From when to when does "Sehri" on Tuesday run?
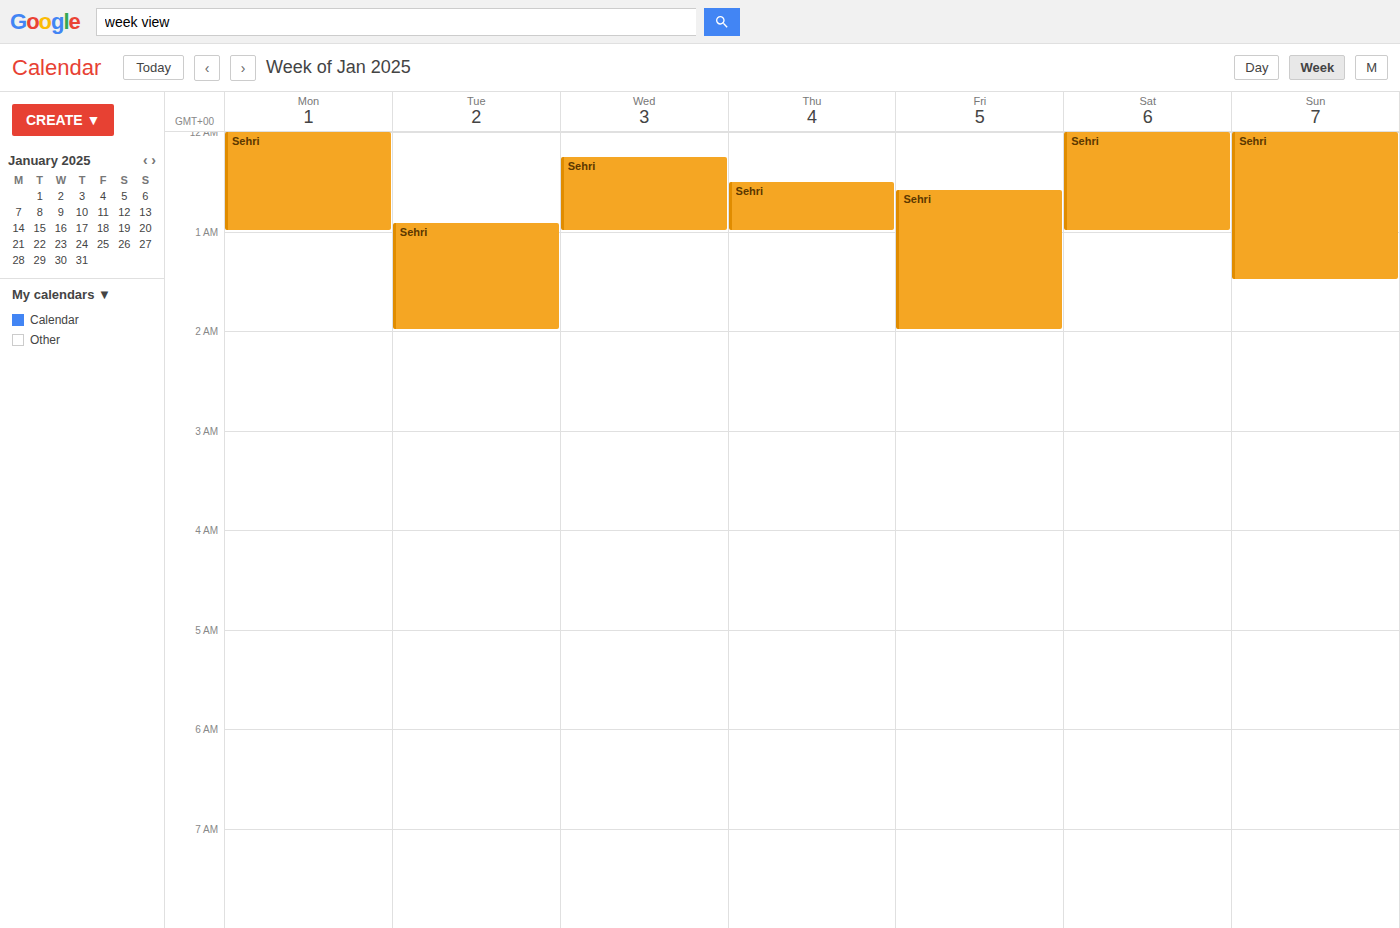
12:55 AM to 2:00 AM